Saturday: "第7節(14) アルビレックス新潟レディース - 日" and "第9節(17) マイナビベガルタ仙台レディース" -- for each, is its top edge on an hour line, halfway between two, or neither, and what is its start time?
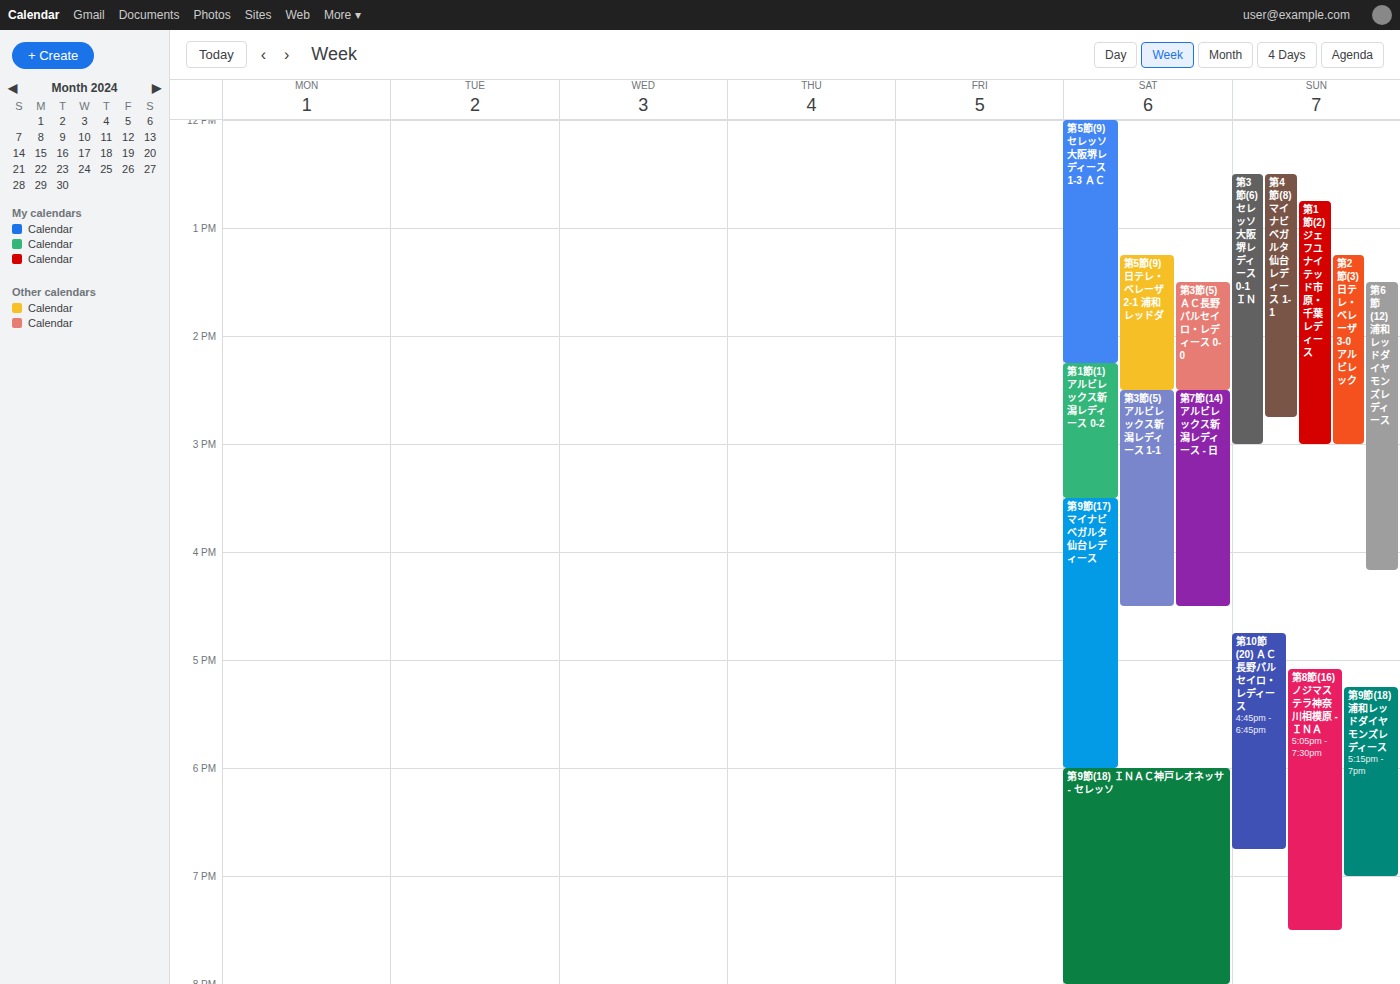
"第7節(14) アルビレックス新潟レディース - 日": 2:30 PM, halfway between the 2 PM and 3 PM lines. "第9節(17) マイナビベガルタ仙台レディース": 3:30 PM, halfway between the 3 PM and 4 PM lines.